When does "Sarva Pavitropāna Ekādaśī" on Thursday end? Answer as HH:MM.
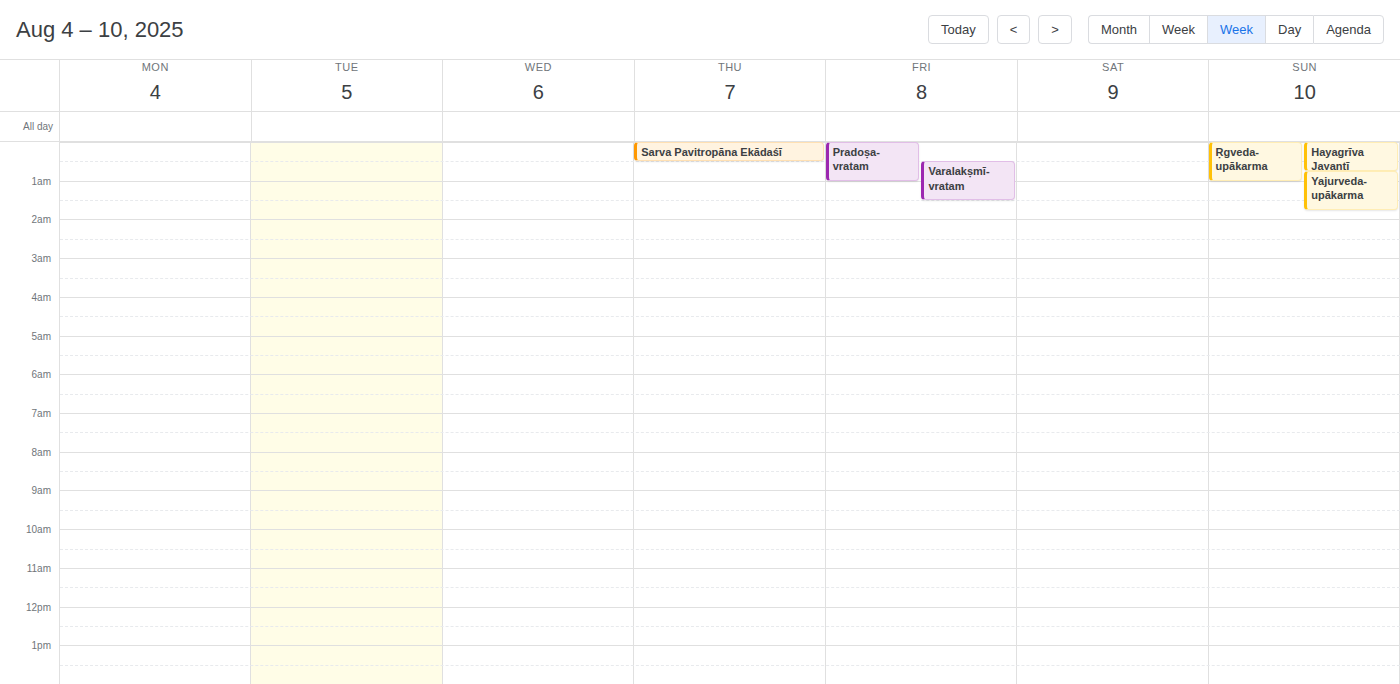
00:30